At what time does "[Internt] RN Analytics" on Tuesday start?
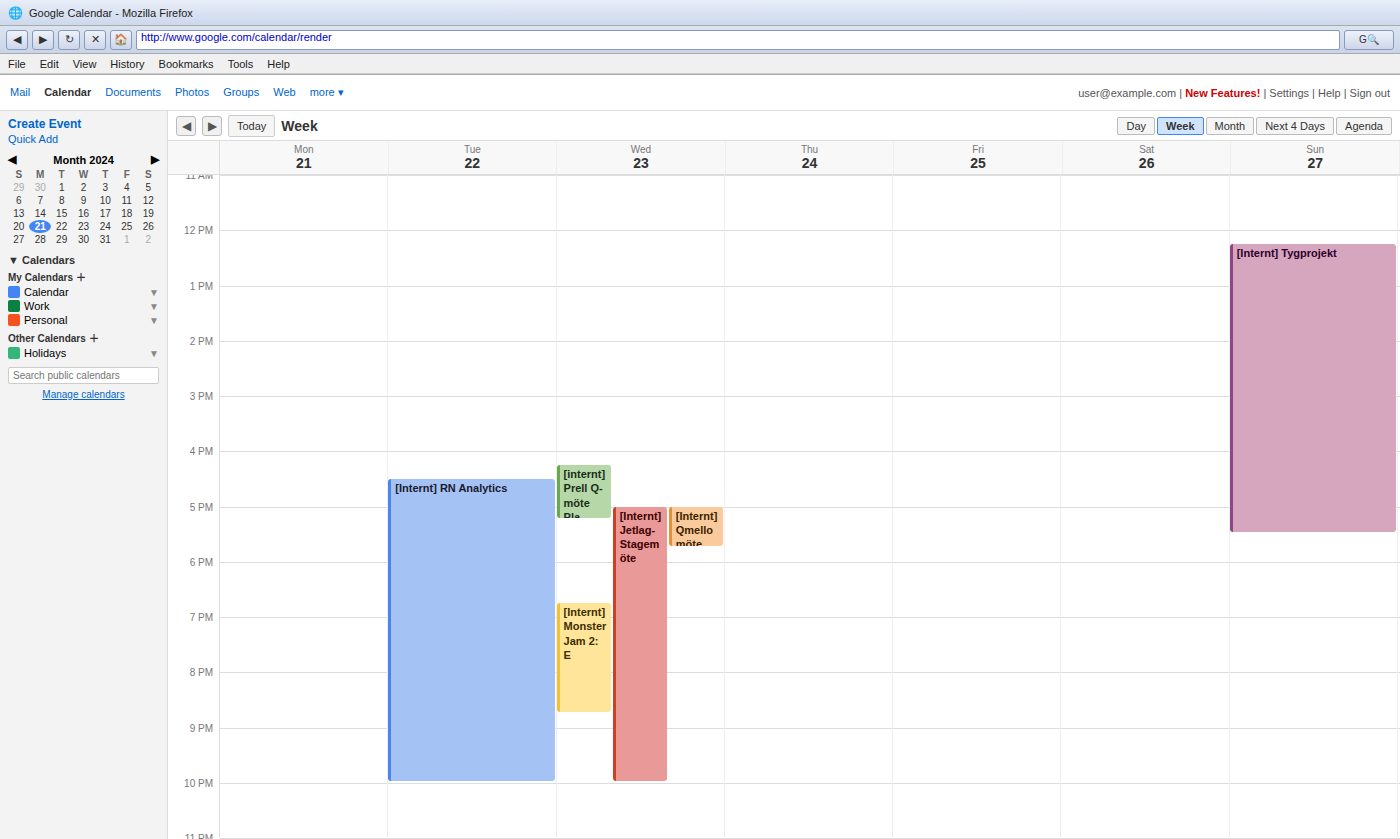
4:30 PM